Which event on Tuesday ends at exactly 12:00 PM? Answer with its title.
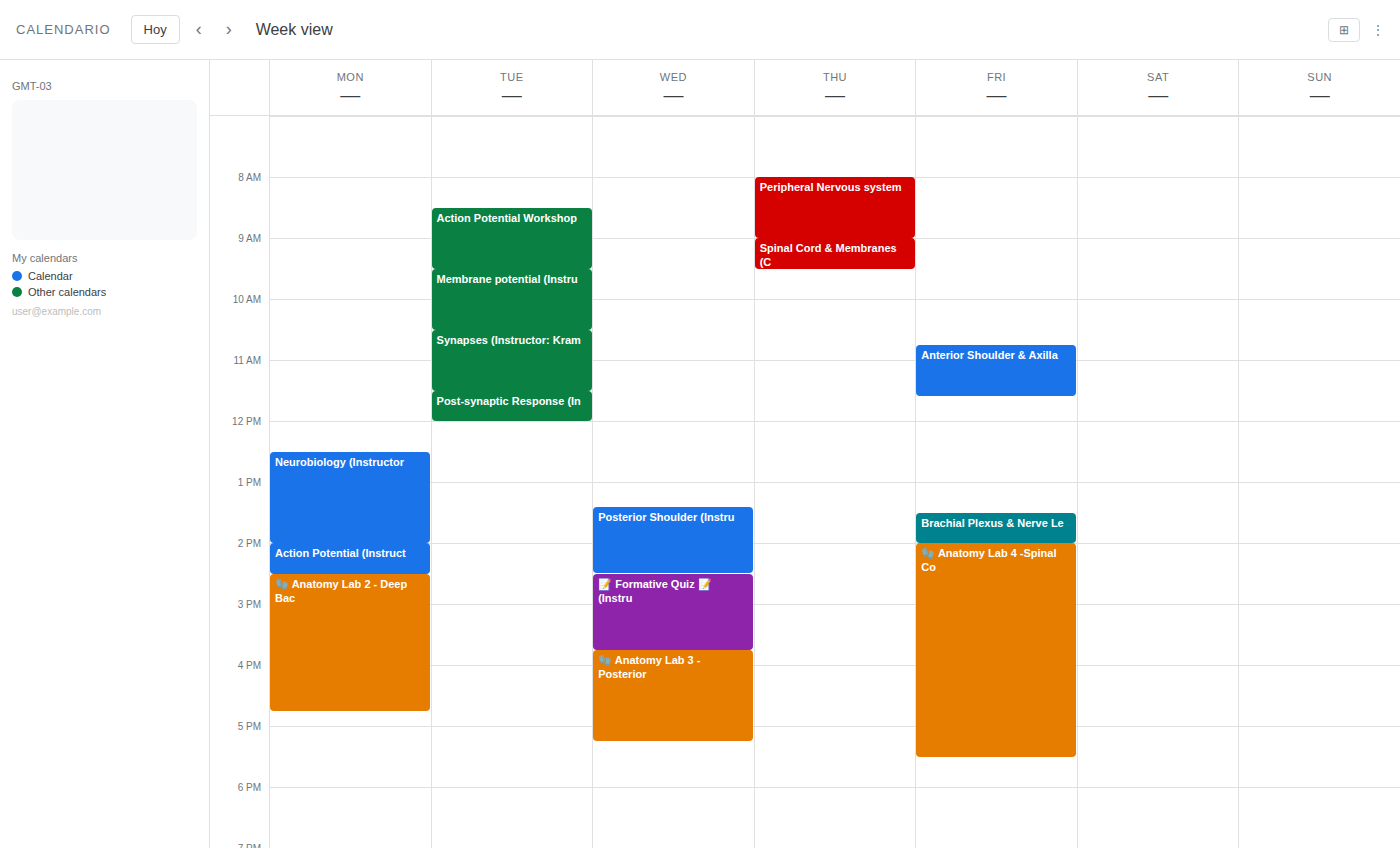
"Post-synaptic Response (In"